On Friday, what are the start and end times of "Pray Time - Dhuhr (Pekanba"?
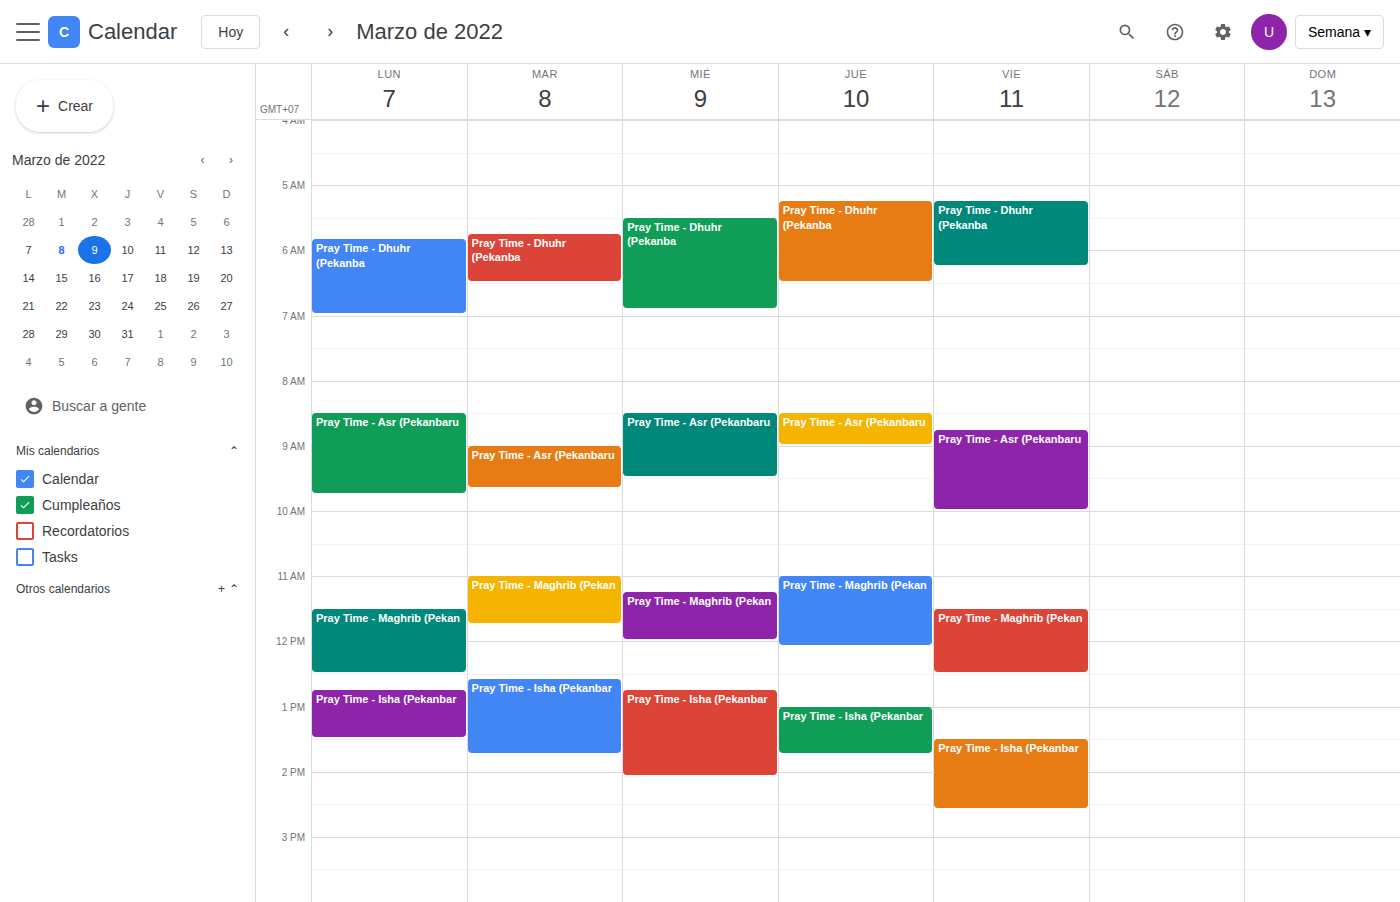
05:15 to 06:15